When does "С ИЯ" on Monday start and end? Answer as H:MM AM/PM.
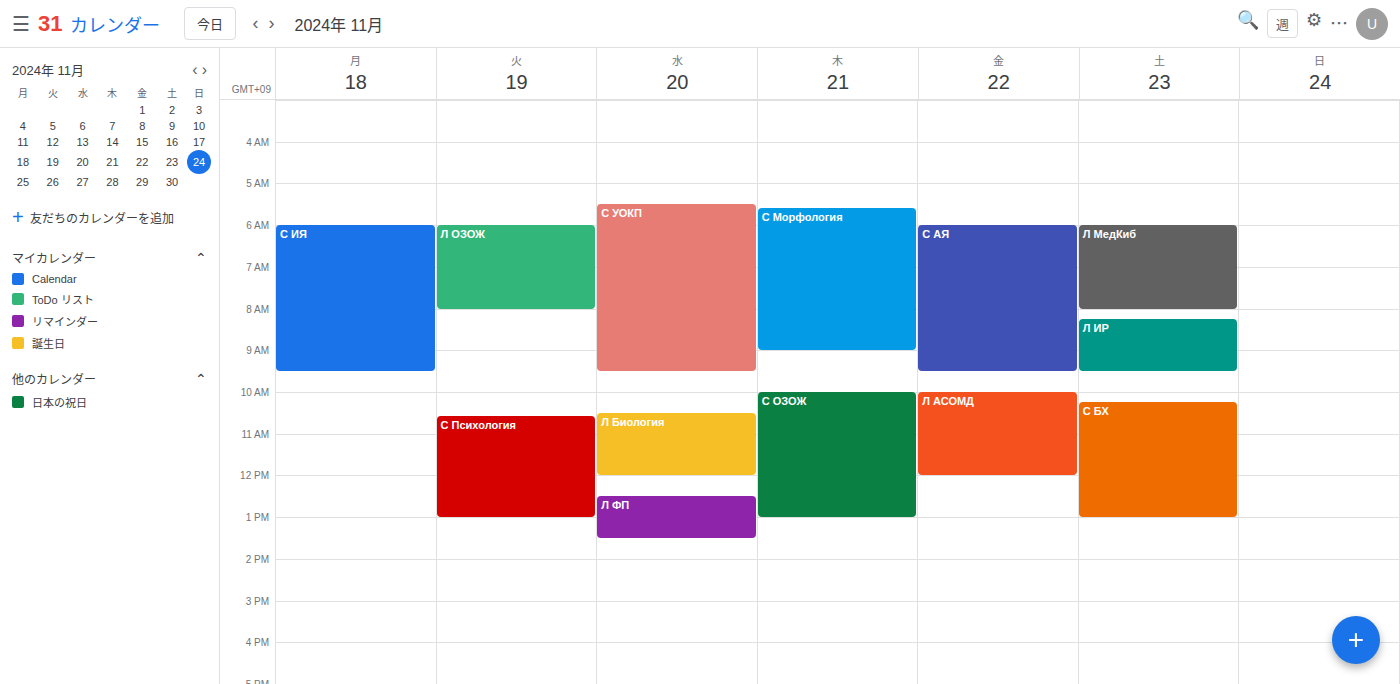
6:00 AM to 9:30 AM